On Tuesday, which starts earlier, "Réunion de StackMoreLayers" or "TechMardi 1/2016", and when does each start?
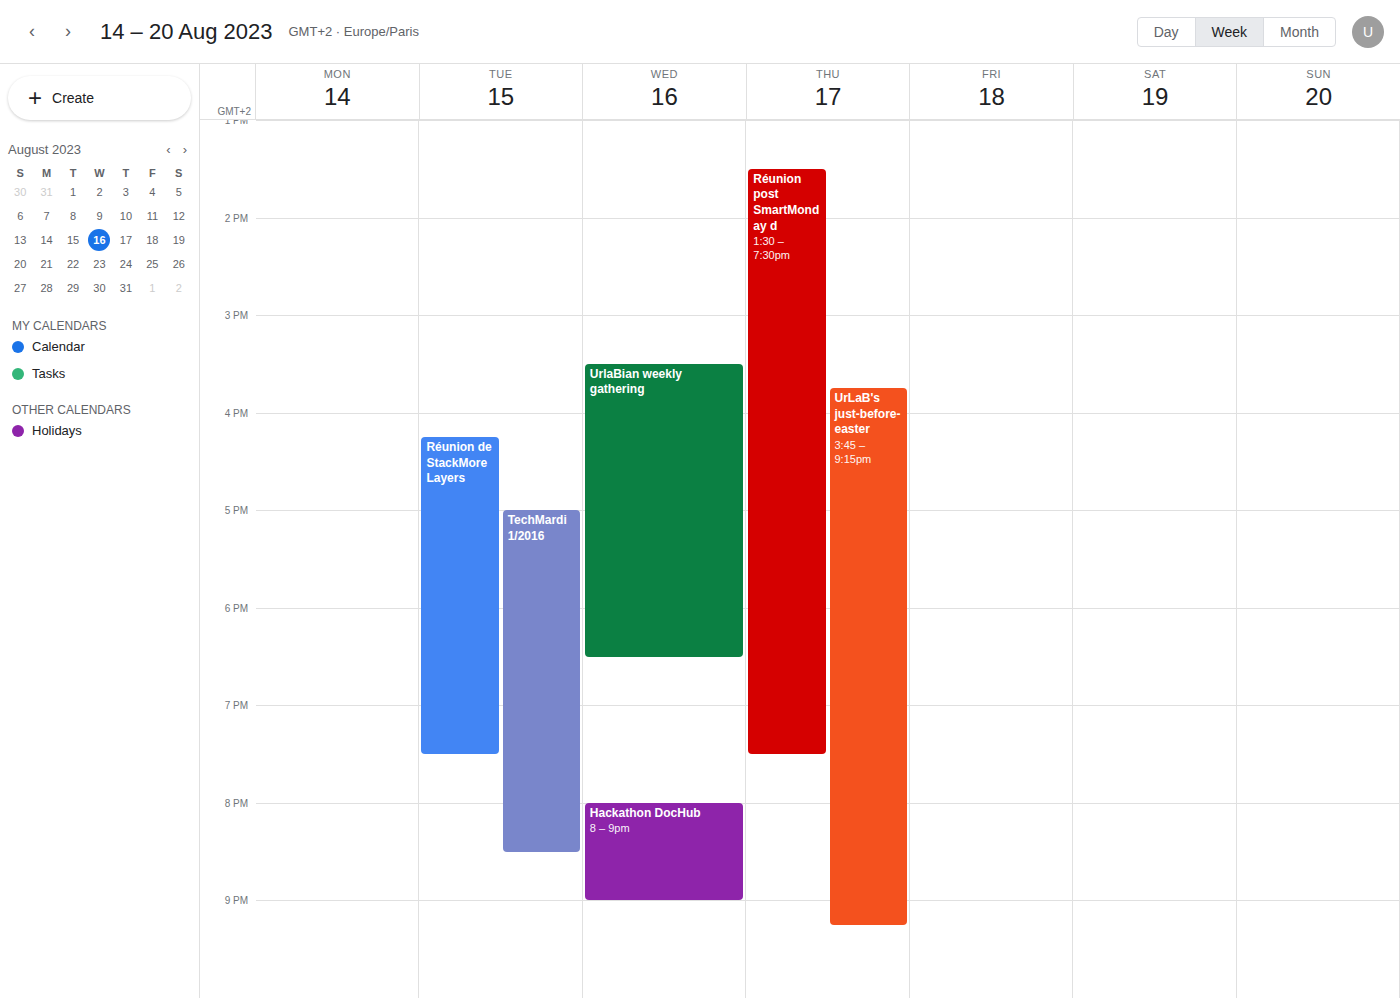
"Réunion de StackMoreLayers" 4:15 PM; "TechMardi 1/2016" 5:00 PM.